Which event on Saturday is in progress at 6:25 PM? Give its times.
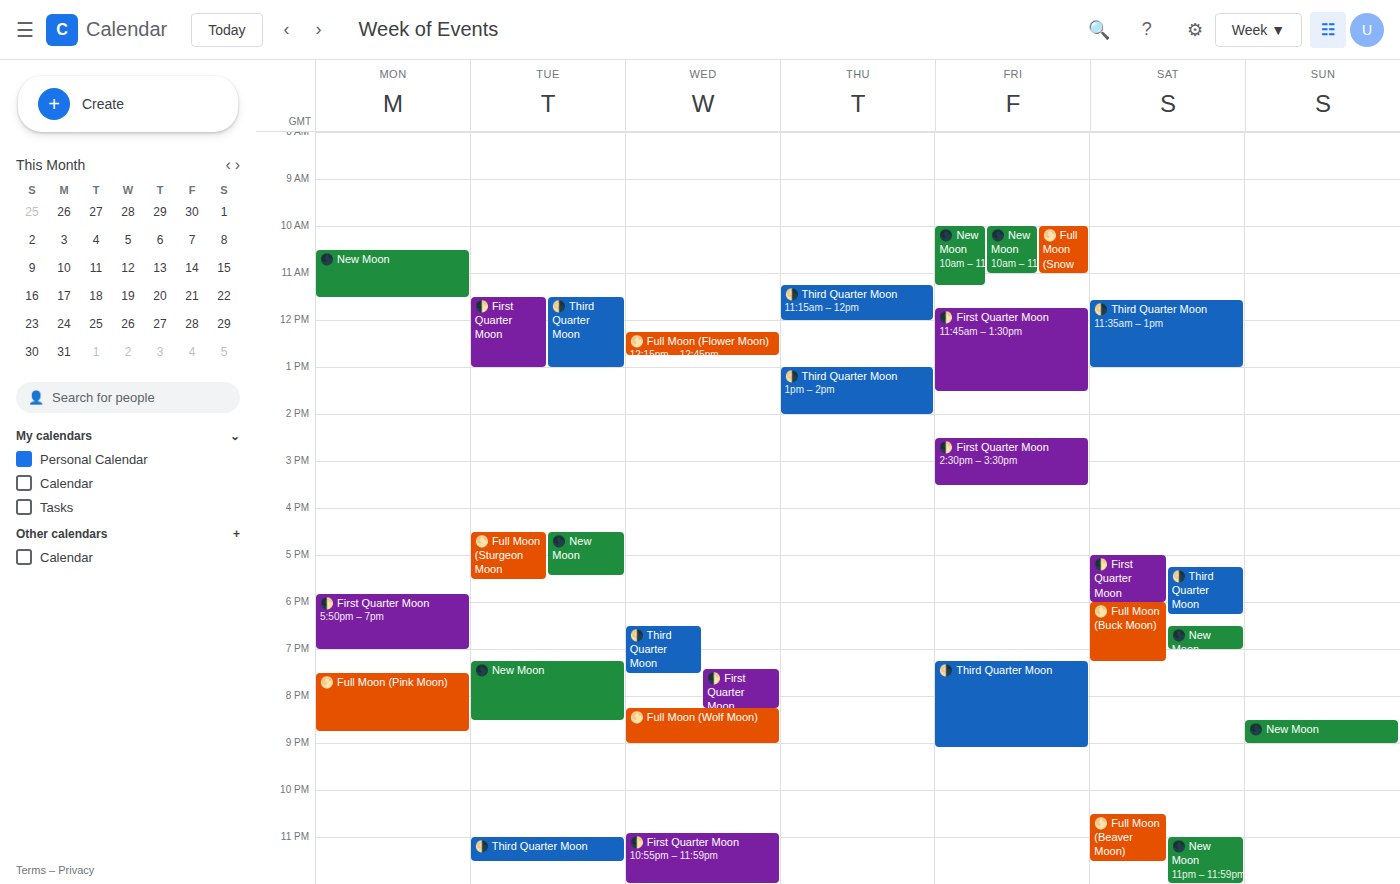
"🌕 Full Moon (Buck Moon)", 6:00 PM to 7:15 PM